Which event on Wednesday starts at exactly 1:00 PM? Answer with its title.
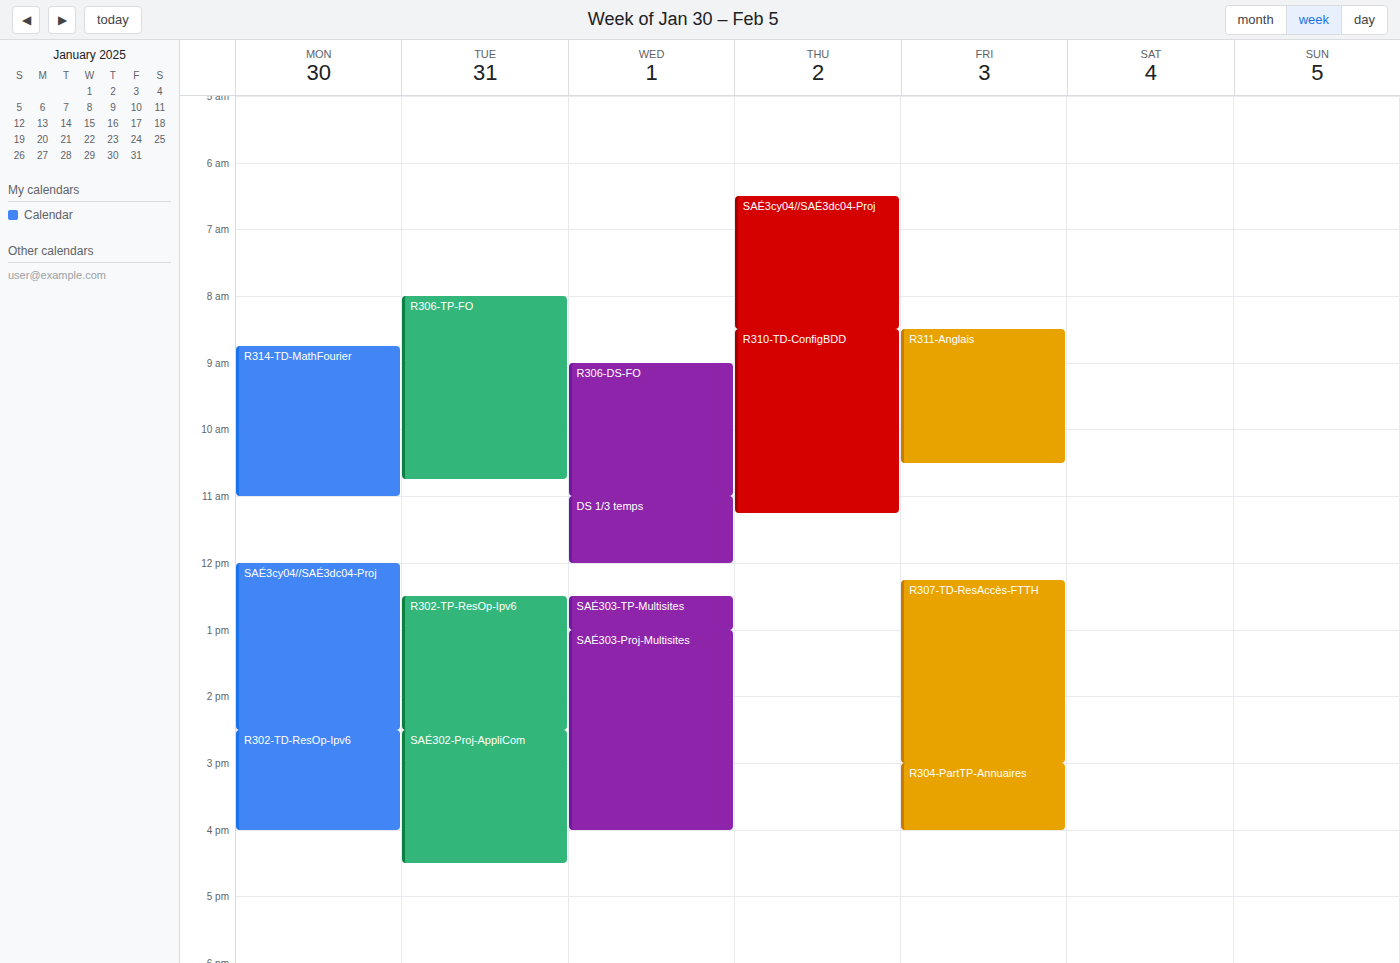
"SAÉ303-Proj-Multisites"